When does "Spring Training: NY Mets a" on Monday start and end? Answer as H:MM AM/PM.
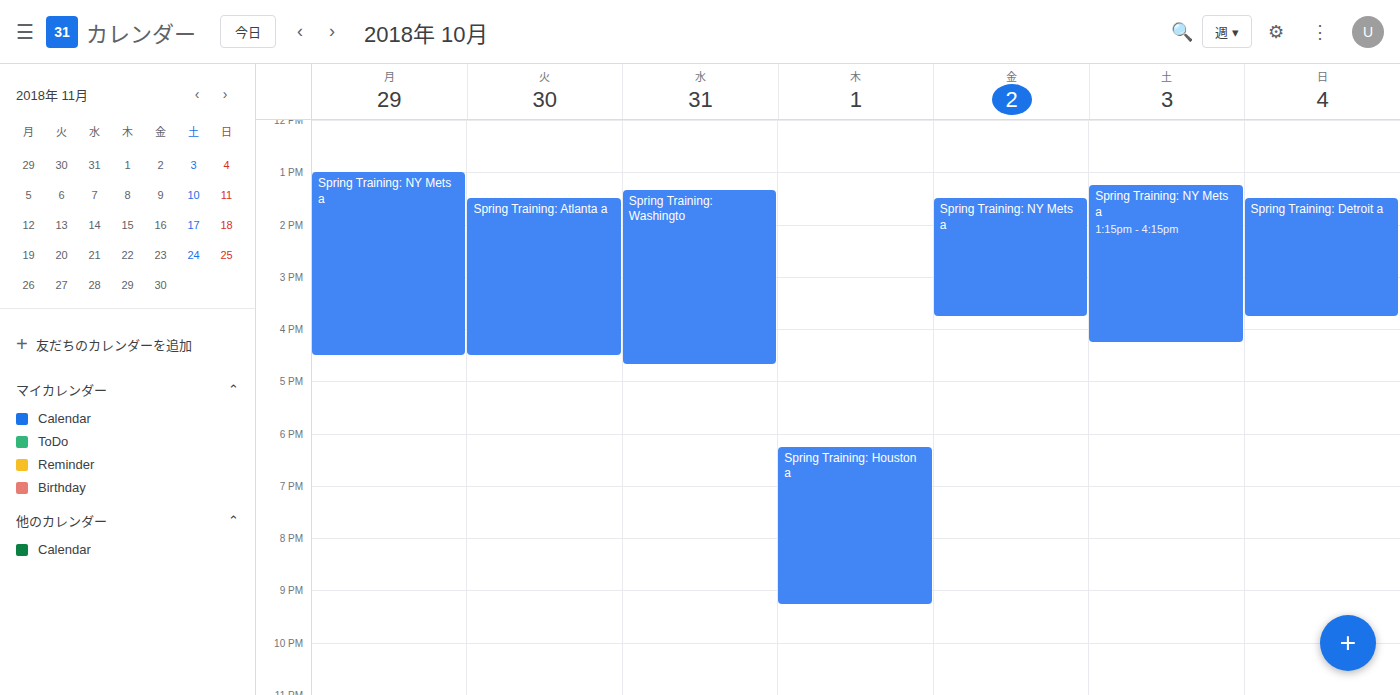
1:00 PM to 4:30 PM